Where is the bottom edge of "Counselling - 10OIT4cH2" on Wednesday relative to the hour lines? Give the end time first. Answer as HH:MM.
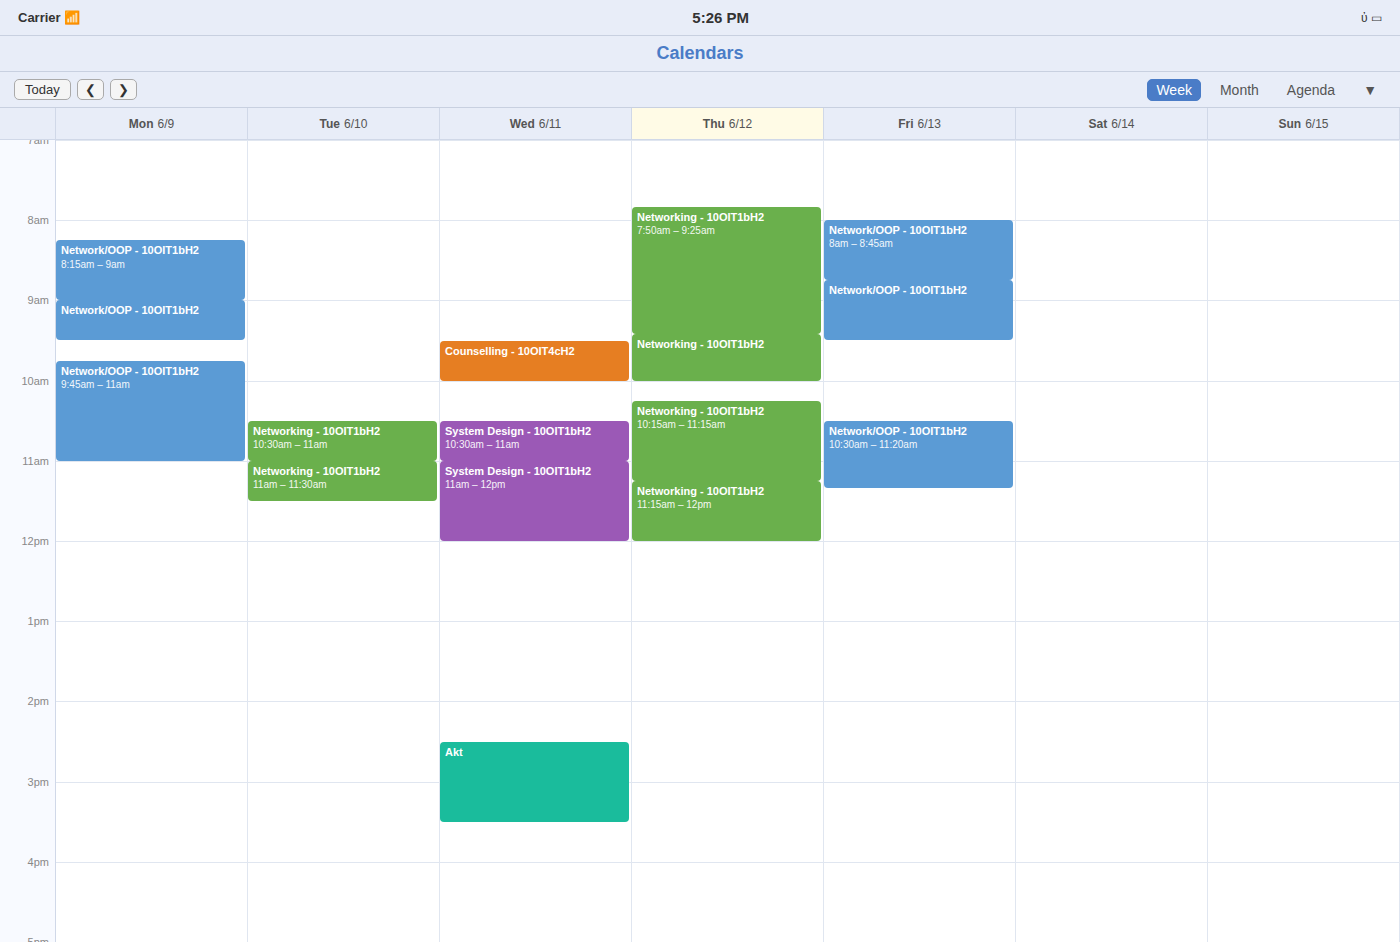
10:00 -- exactly on the 10:00 line.